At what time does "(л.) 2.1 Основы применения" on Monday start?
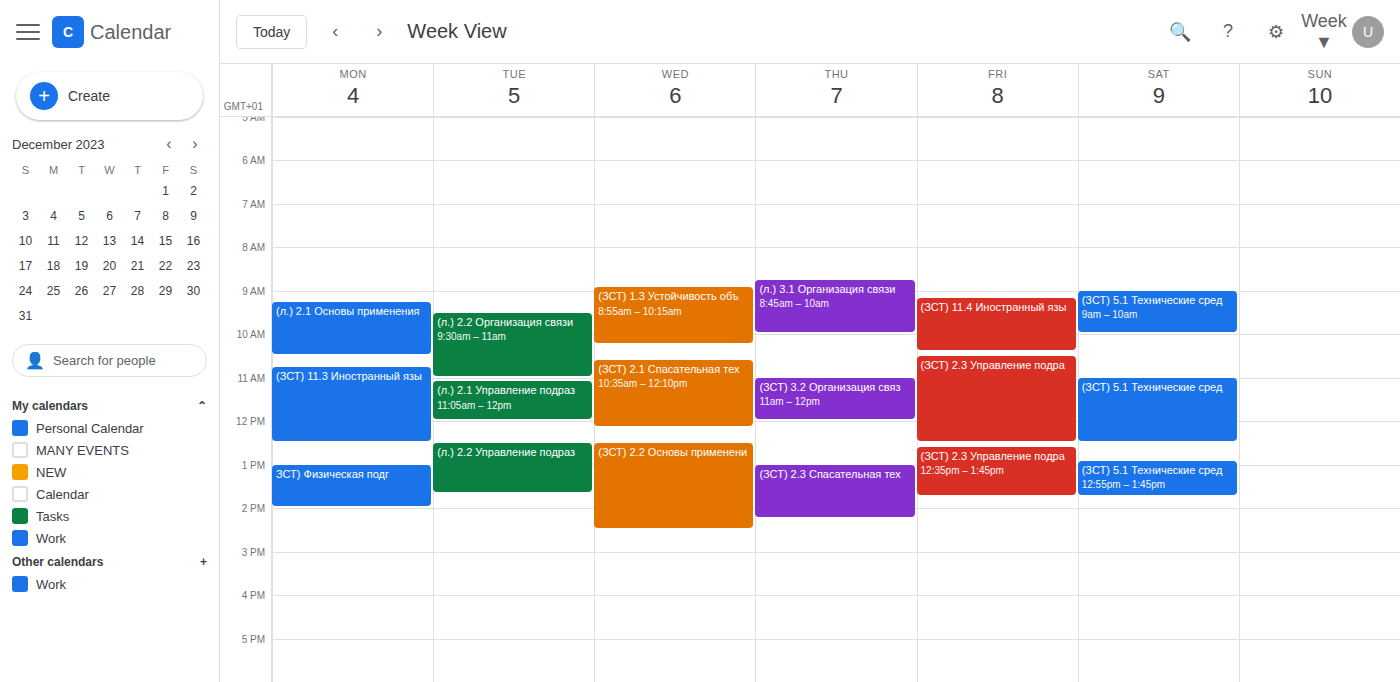
9:15 AM